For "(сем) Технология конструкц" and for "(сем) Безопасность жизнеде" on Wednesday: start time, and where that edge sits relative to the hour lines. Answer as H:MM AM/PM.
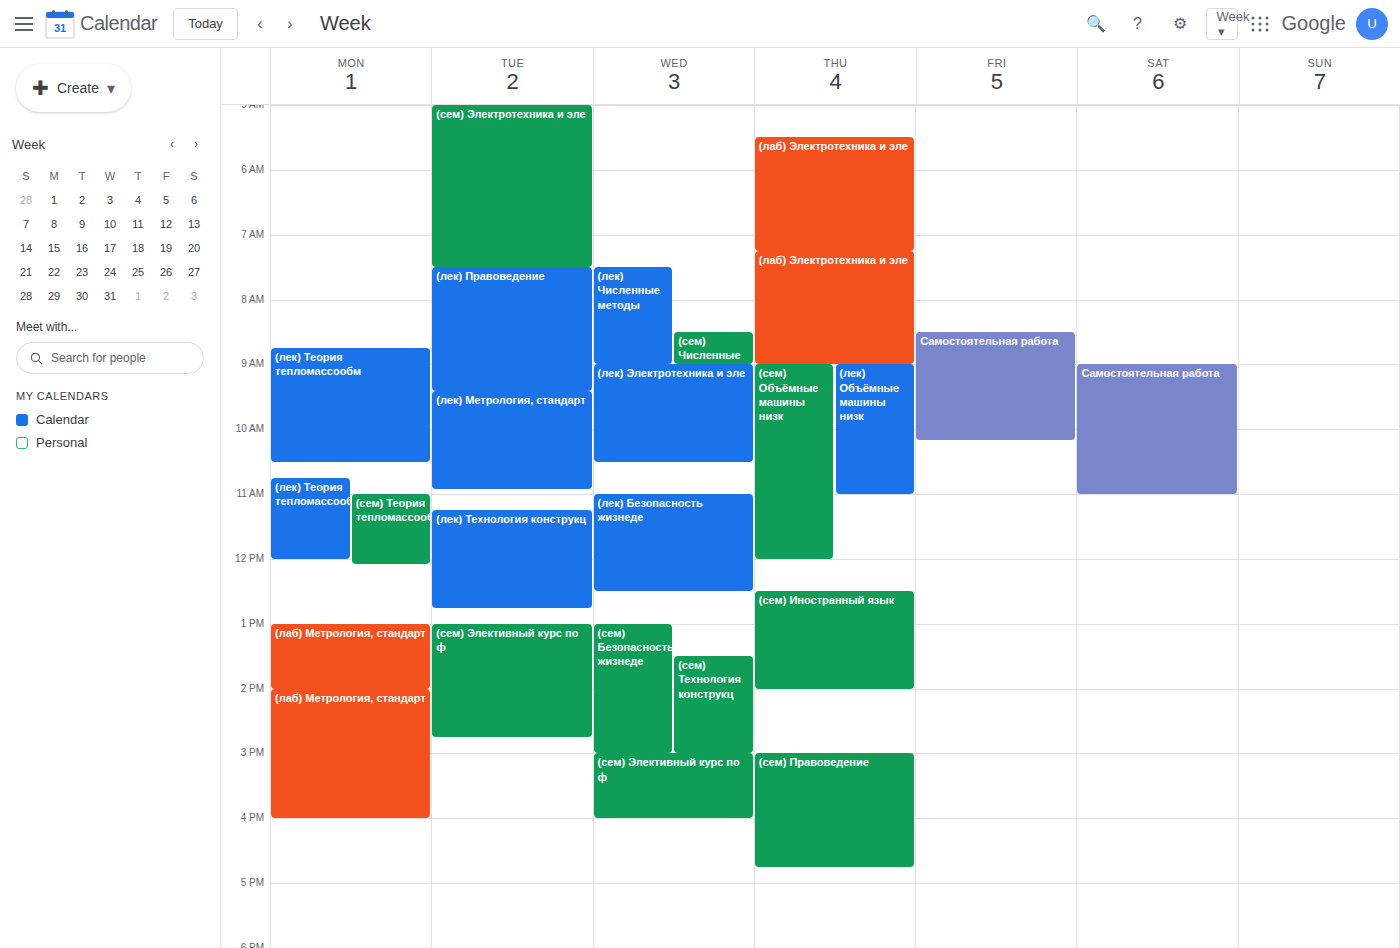
"(сем) Технология конструкц": 1:30 PM, halfway between the 1 PM and 2 PM lines. "(сем) Безопасность жизнеде": 1:00 PM, exactly on the 1 PM line.